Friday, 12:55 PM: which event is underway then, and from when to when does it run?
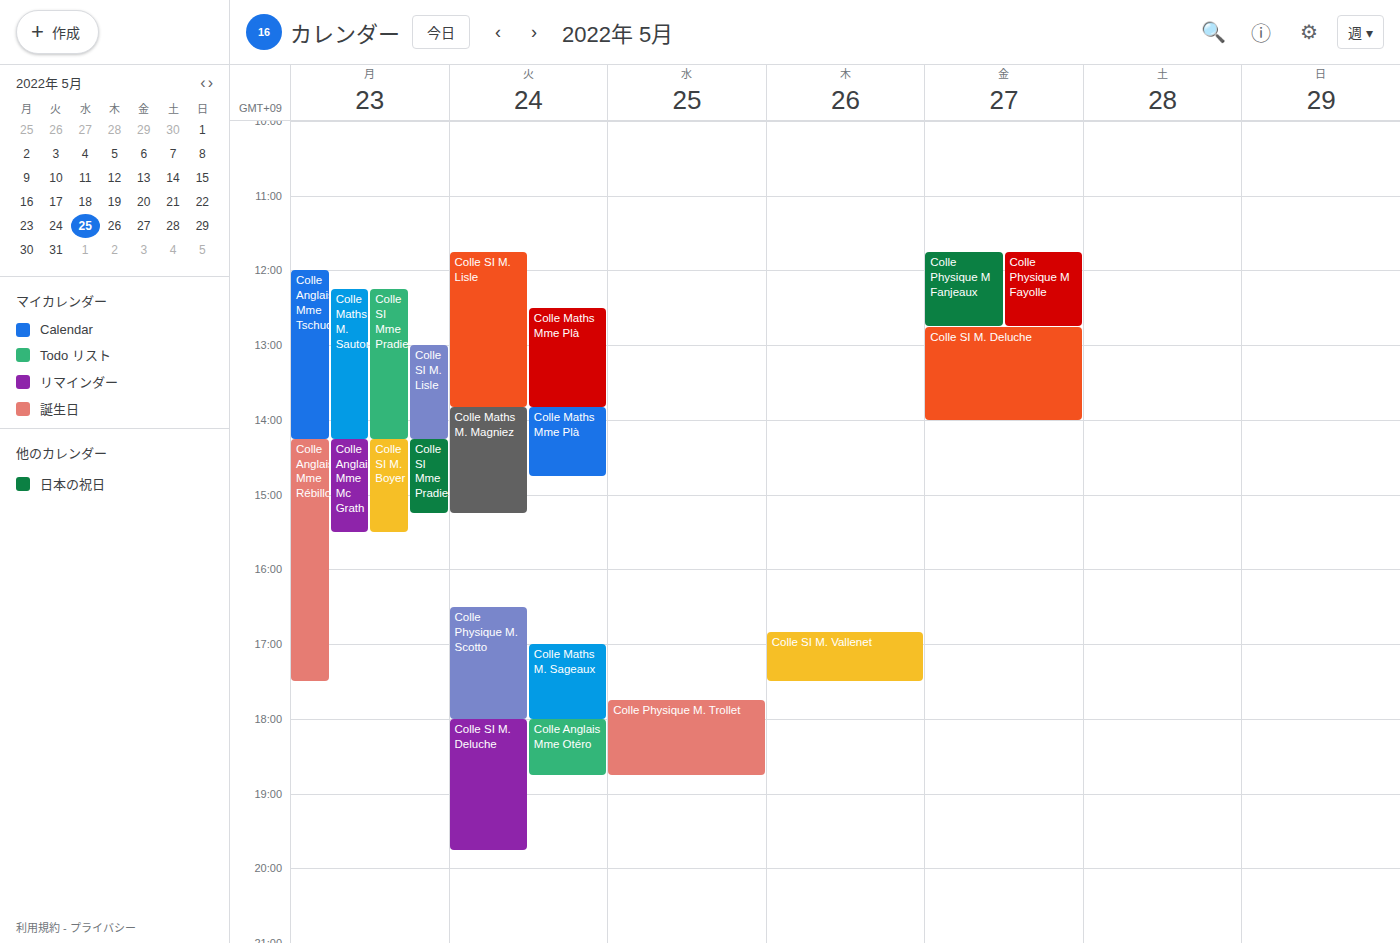
"Colle SI M. Deluche", 12:45 PM to 2:00 PM